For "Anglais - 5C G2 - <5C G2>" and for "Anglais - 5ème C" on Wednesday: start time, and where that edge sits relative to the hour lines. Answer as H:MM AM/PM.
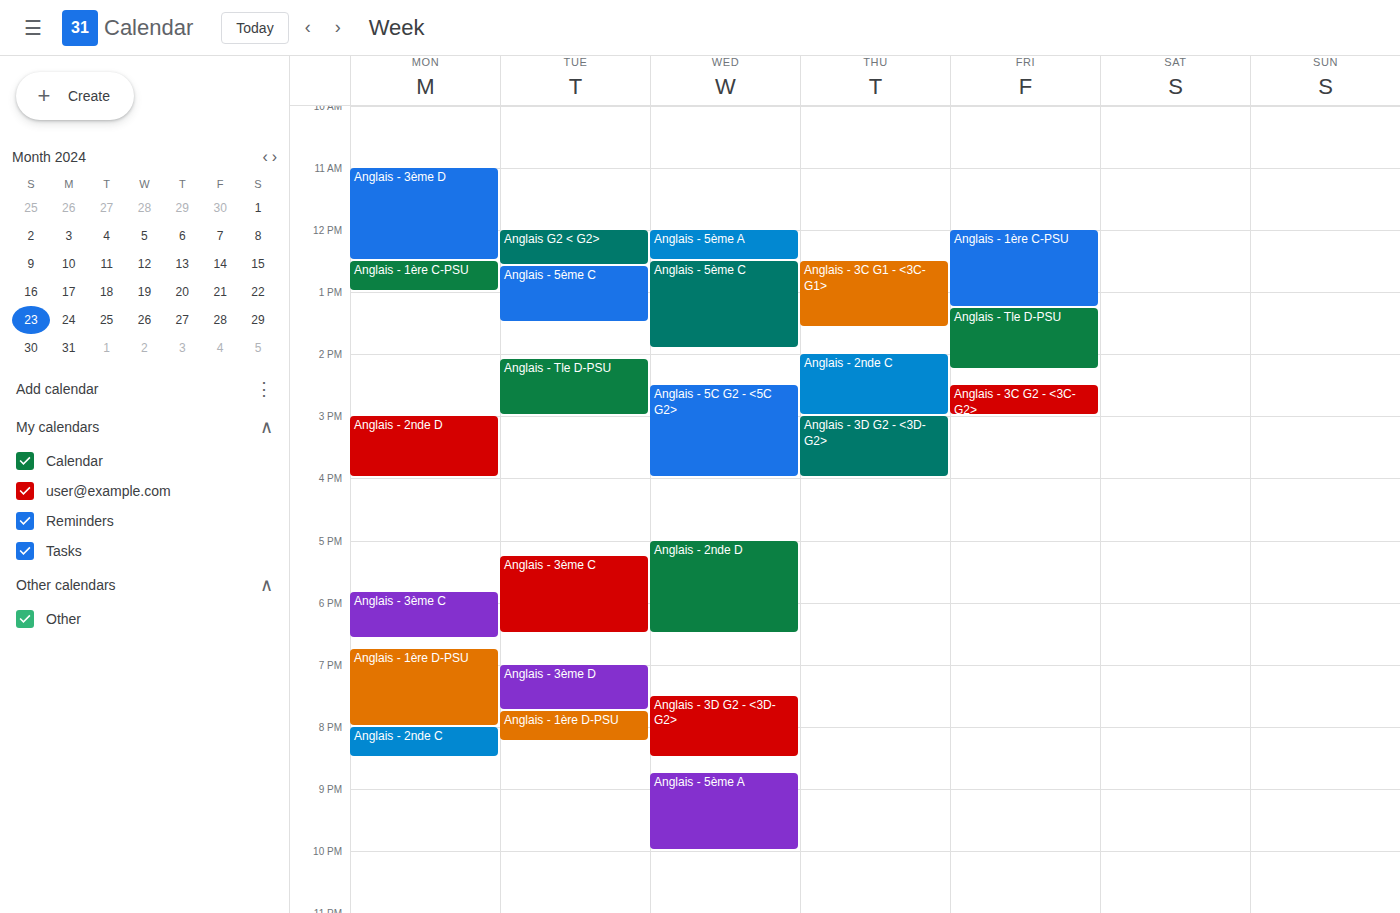
"Anglais - 5C G2 - <5C G2>": 2:30 PM, halfway between the 2 PM and 3 PM lines. "Anglais - 5ème C": 12:30 PM, halfway between the 12 PM and 1 PM lines.